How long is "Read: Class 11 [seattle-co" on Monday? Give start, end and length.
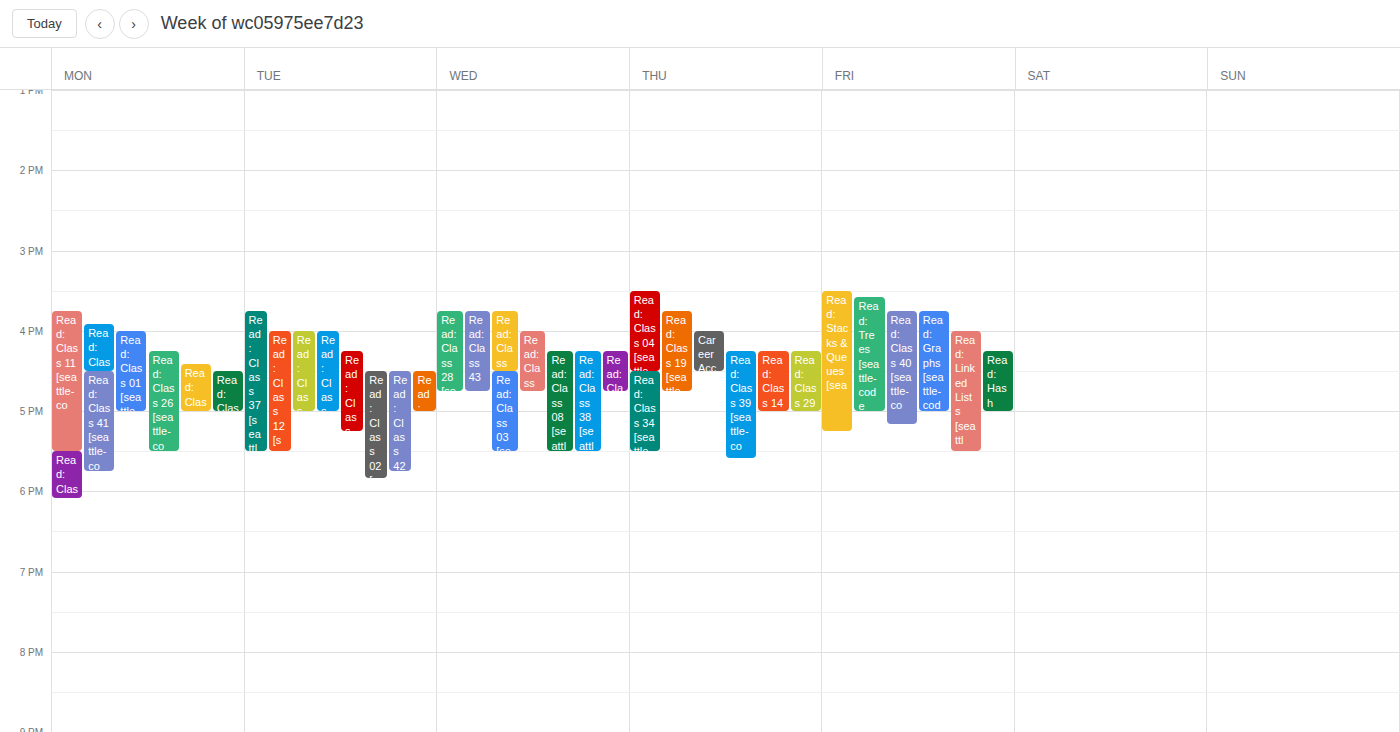
3:45 PM to 5:30 PM, 1 hour 45 minutes